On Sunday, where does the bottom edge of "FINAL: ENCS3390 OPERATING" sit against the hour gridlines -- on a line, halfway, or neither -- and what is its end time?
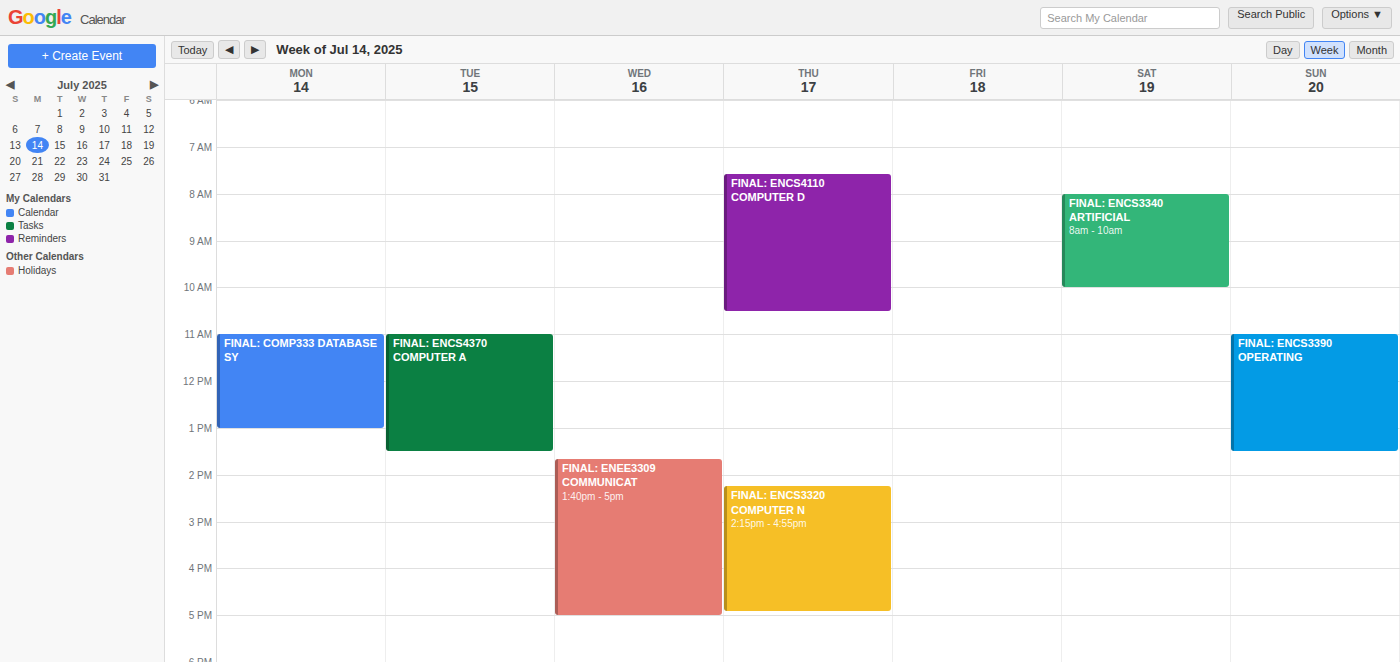
1:30 PM -- halfway between the 1 PM and 2 PM lines.